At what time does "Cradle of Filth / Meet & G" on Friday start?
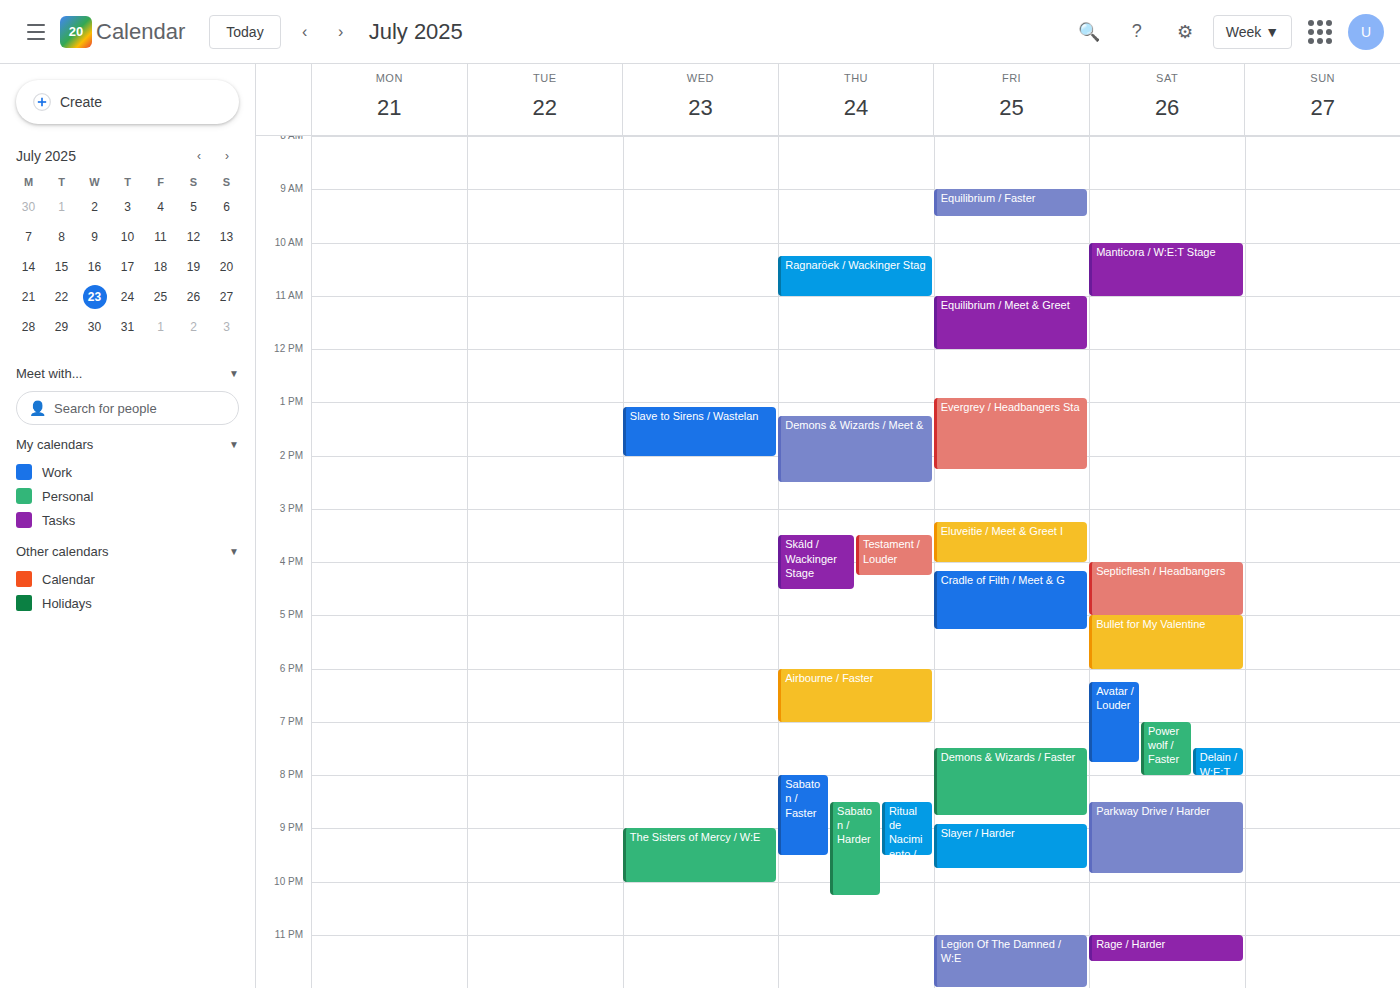
4:10 PM